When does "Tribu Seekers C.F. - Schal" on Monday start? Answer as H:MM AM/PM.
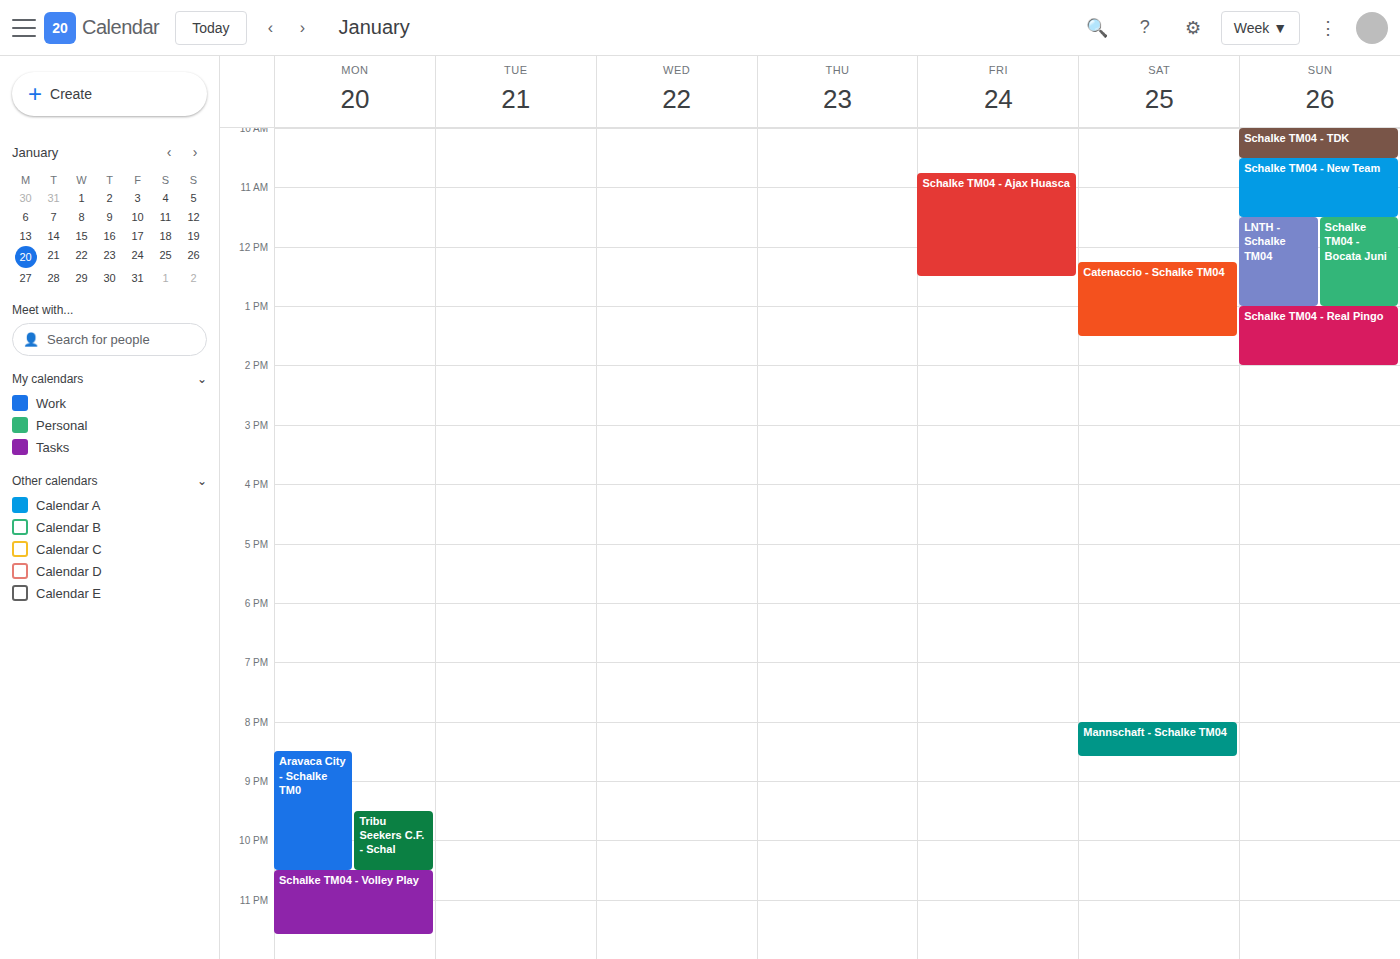
9:30 PM